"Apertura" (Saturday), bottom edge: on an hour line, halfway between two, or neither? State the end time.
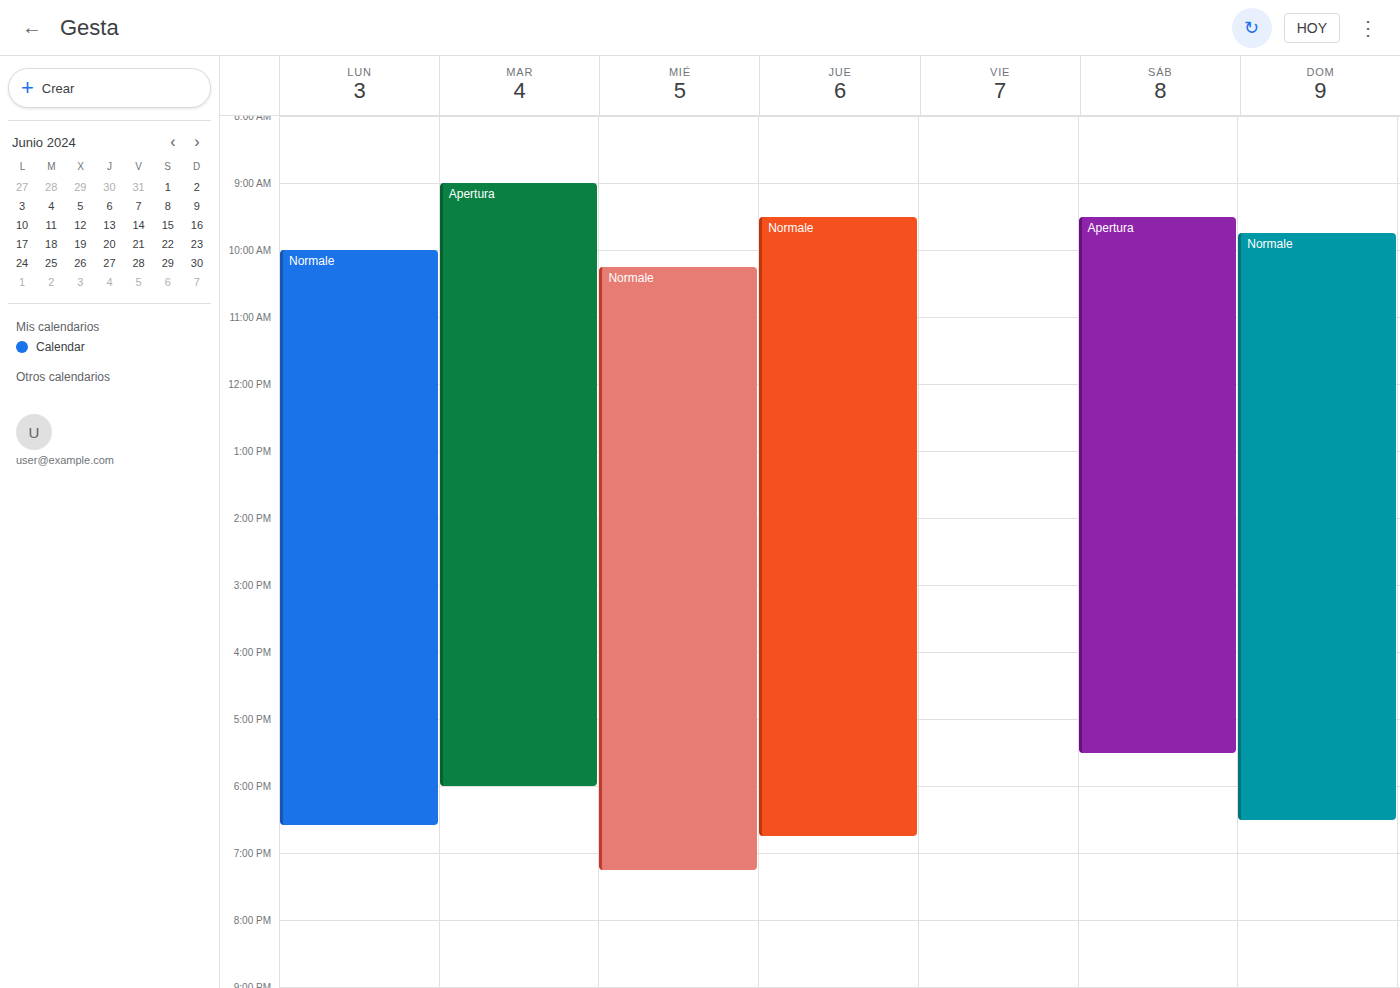
5:30 PM -- halfway between the 5 PM and 6 PM lines.